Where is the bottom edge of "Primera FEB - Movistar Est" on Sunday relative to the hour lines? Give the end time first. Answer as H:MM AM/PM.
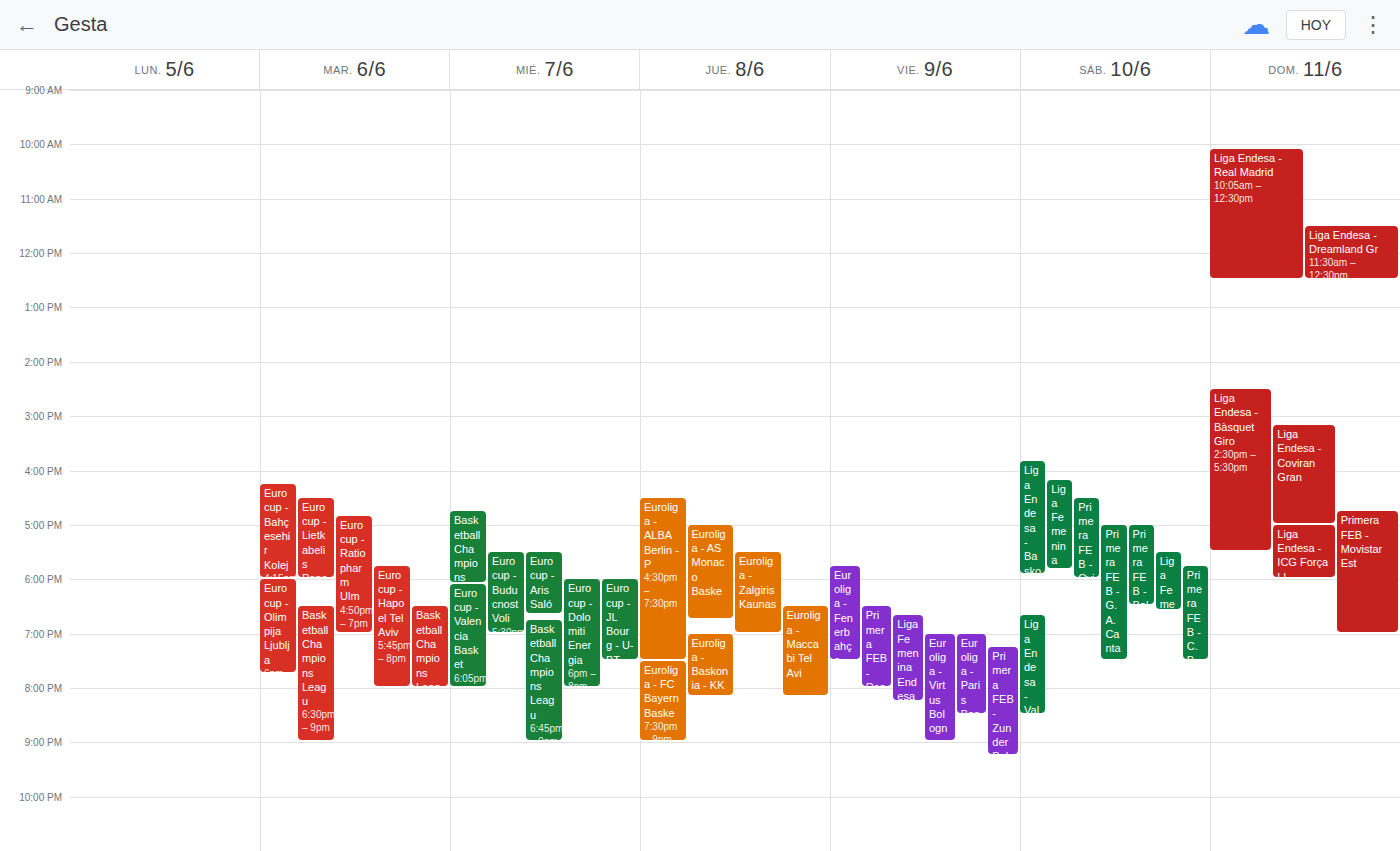
7:00 PM -- exactly on the 7 PM line.